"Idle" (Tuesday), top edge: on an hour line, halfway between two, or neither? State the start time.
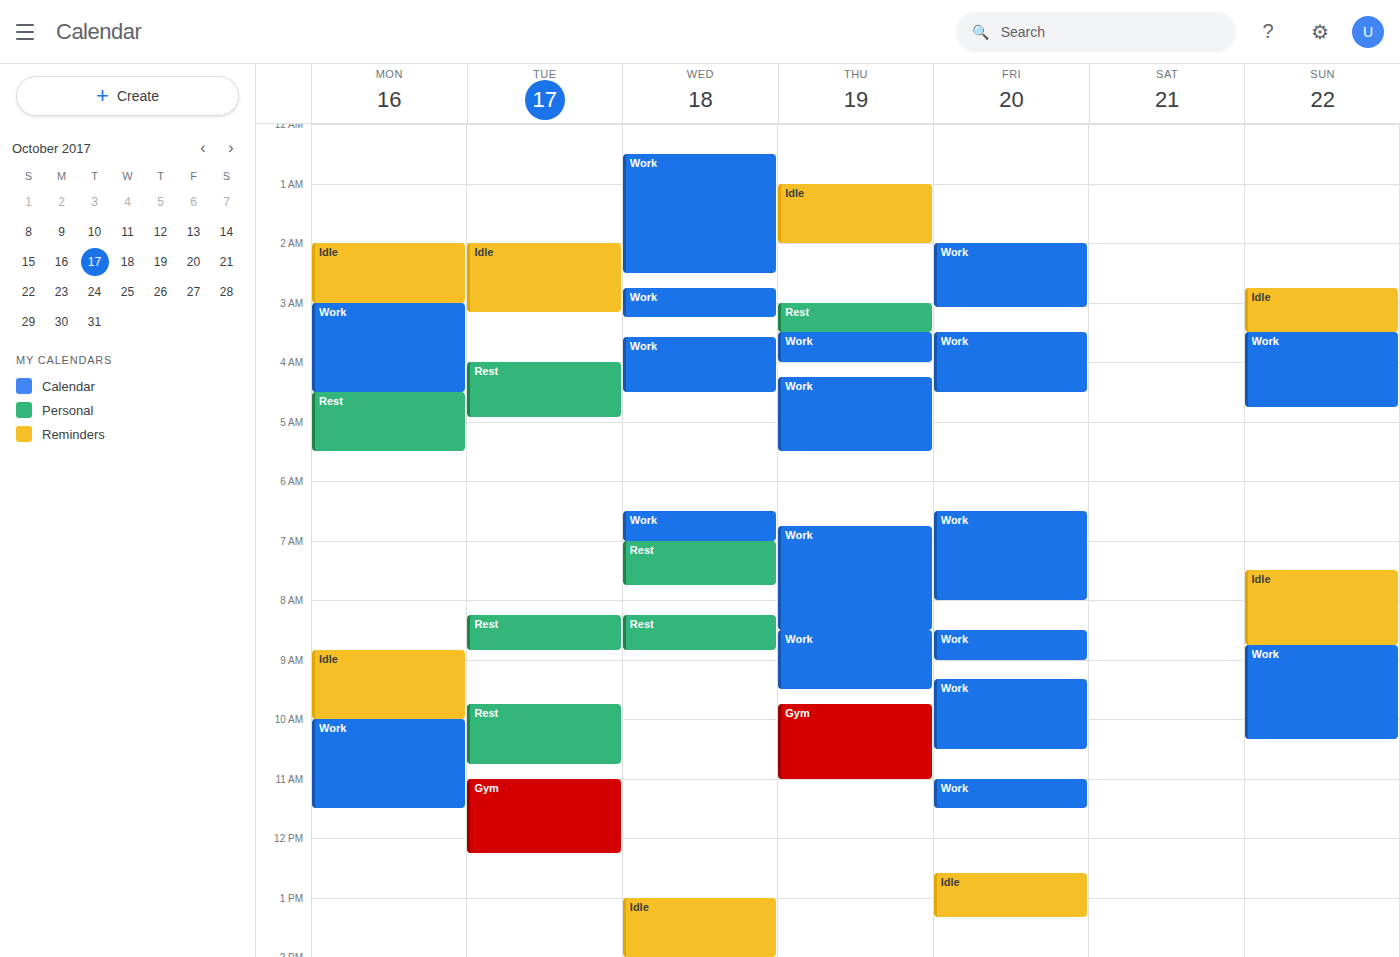
2:00 AM -- exactly on the 2 AM line.